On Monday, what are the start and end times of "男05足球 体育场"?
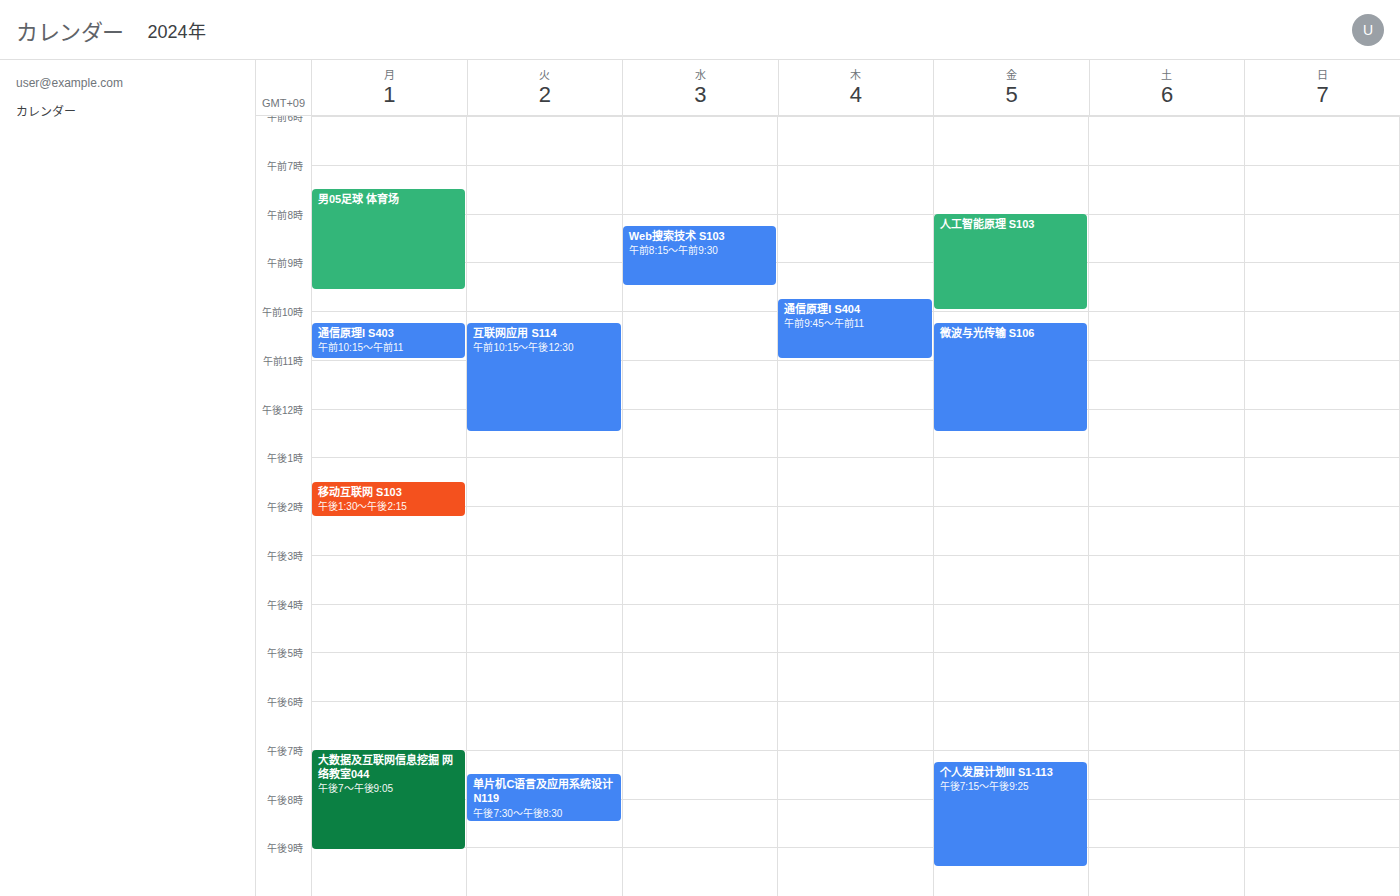
7:30 AM to 9:35 AM